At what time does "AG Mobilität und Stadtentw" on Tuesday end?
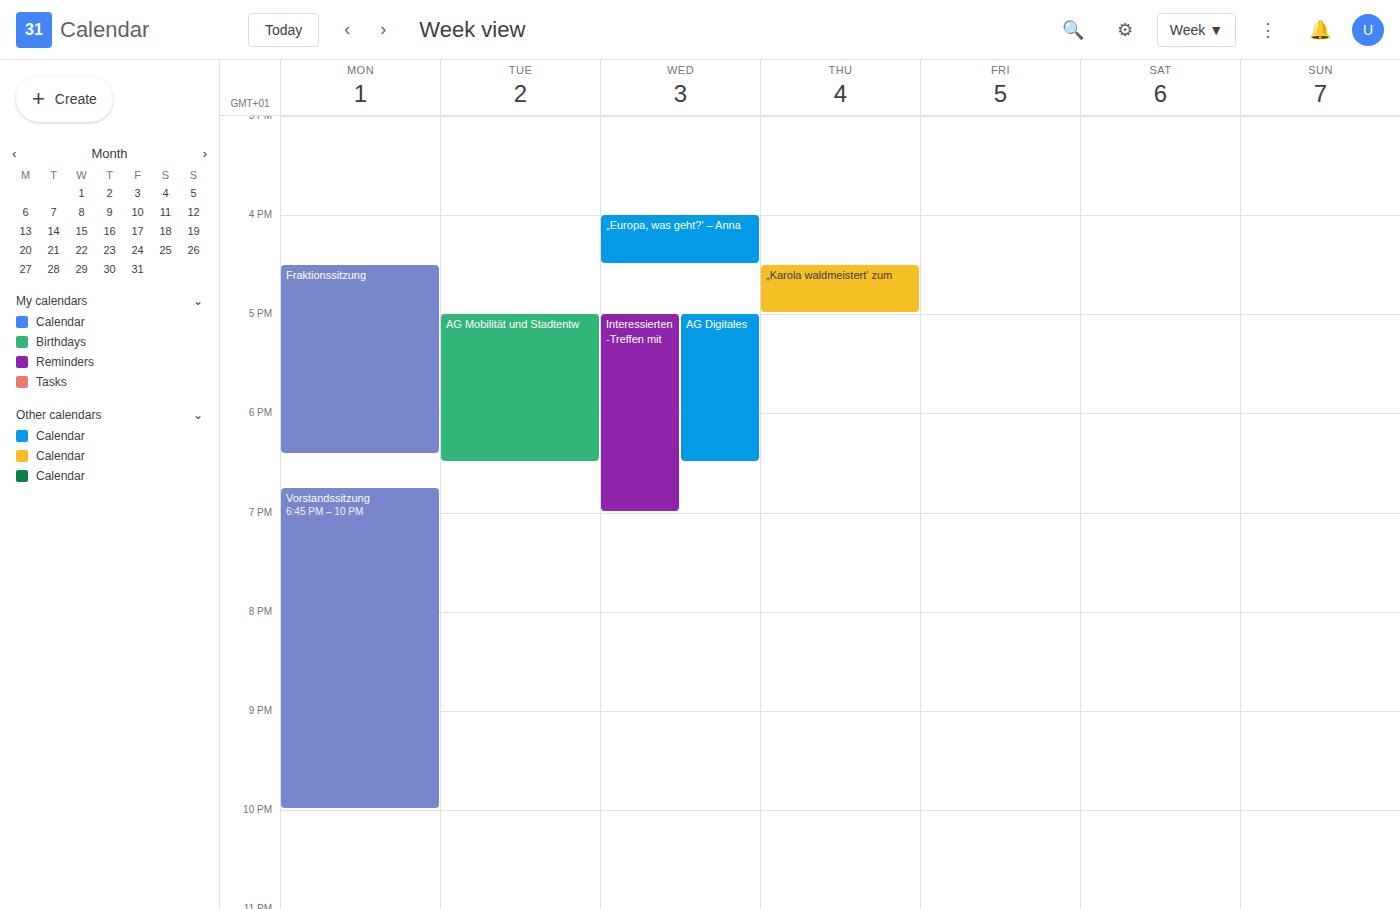
6:30 PM